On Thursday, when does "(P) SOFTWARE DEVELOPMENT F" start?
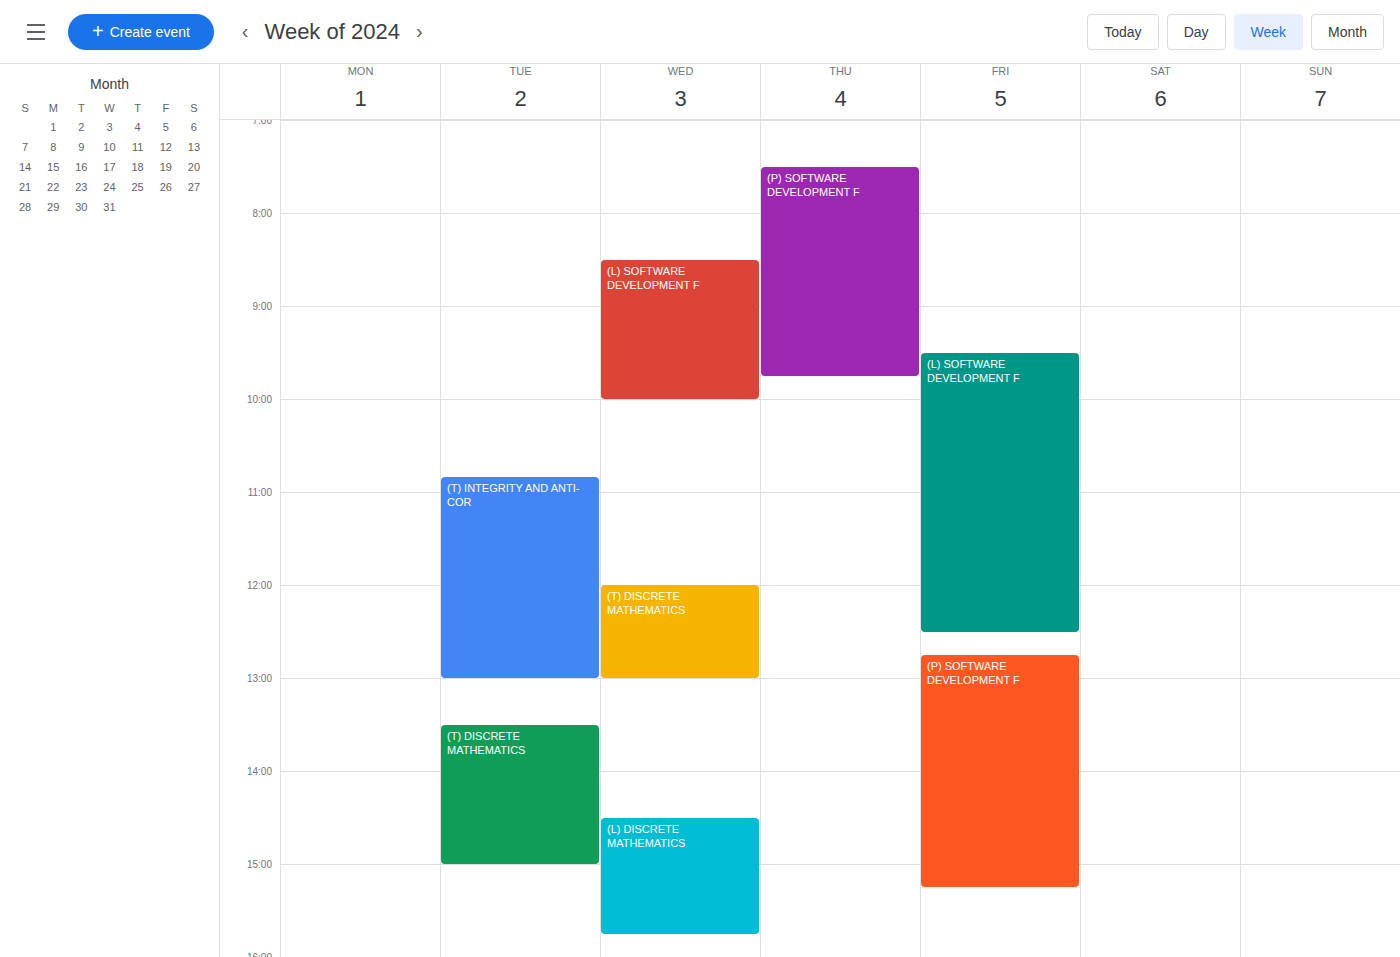
7:30 AM